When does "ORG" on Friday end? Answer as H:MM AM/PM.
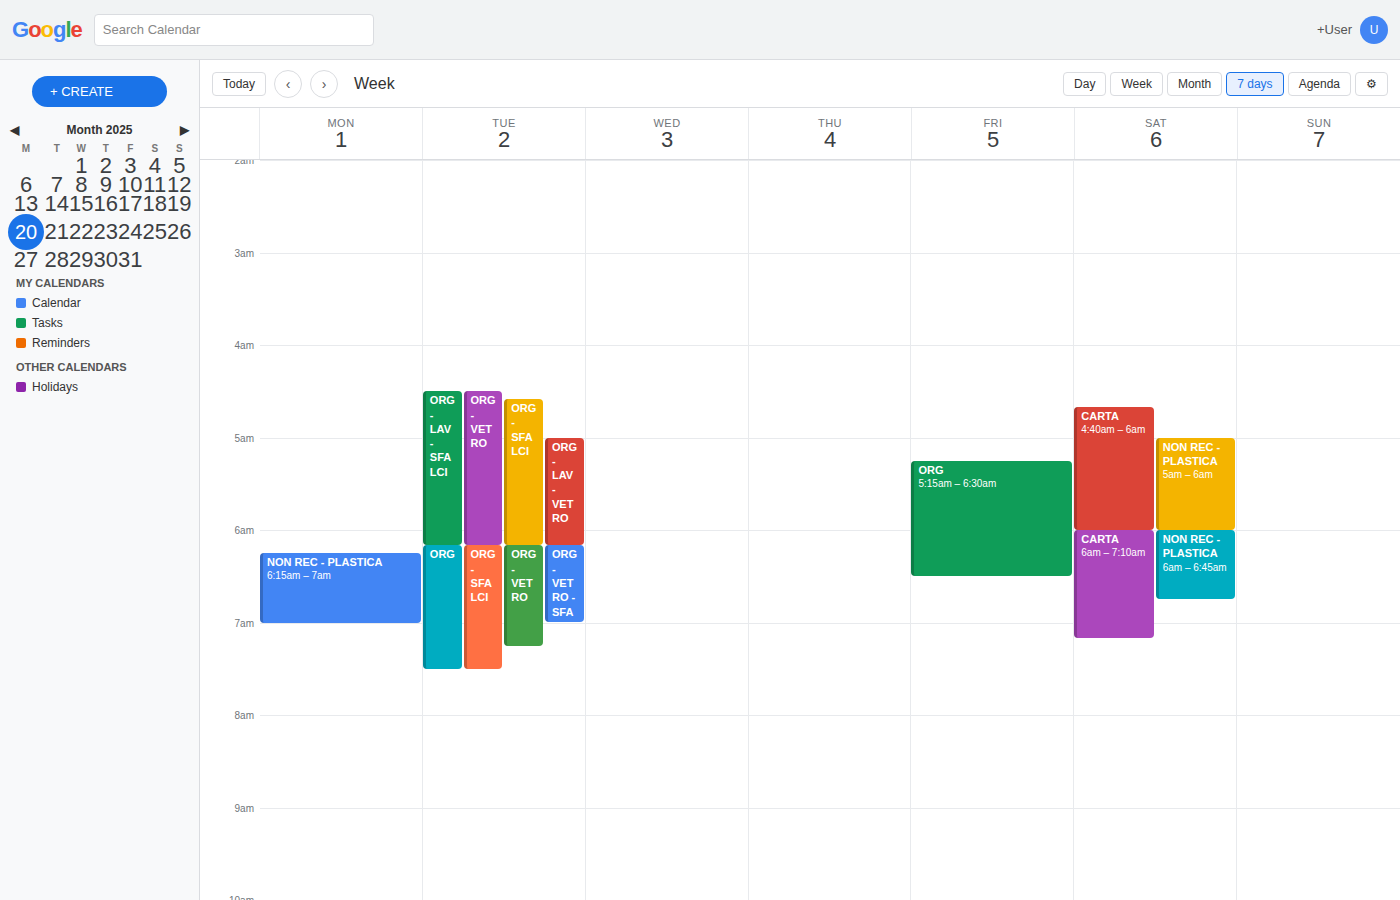
6:30 AM